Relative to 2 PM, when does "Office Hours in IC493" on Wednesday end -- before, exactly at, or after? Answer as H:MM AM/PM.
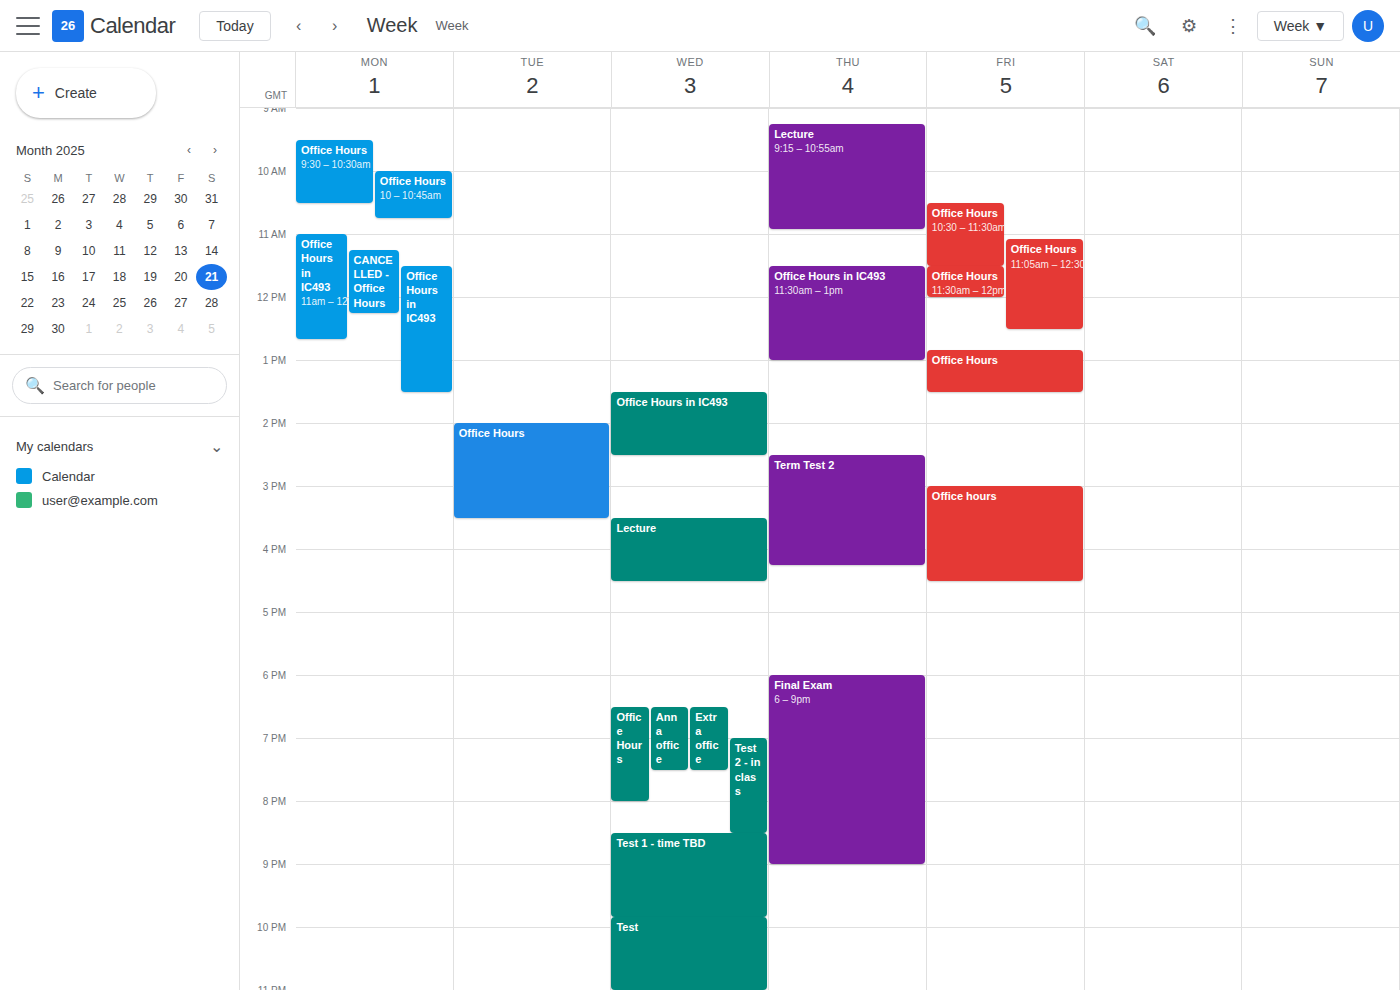
2:30 PM -- after 2 PM, 30 minutes below the 2 PM line.